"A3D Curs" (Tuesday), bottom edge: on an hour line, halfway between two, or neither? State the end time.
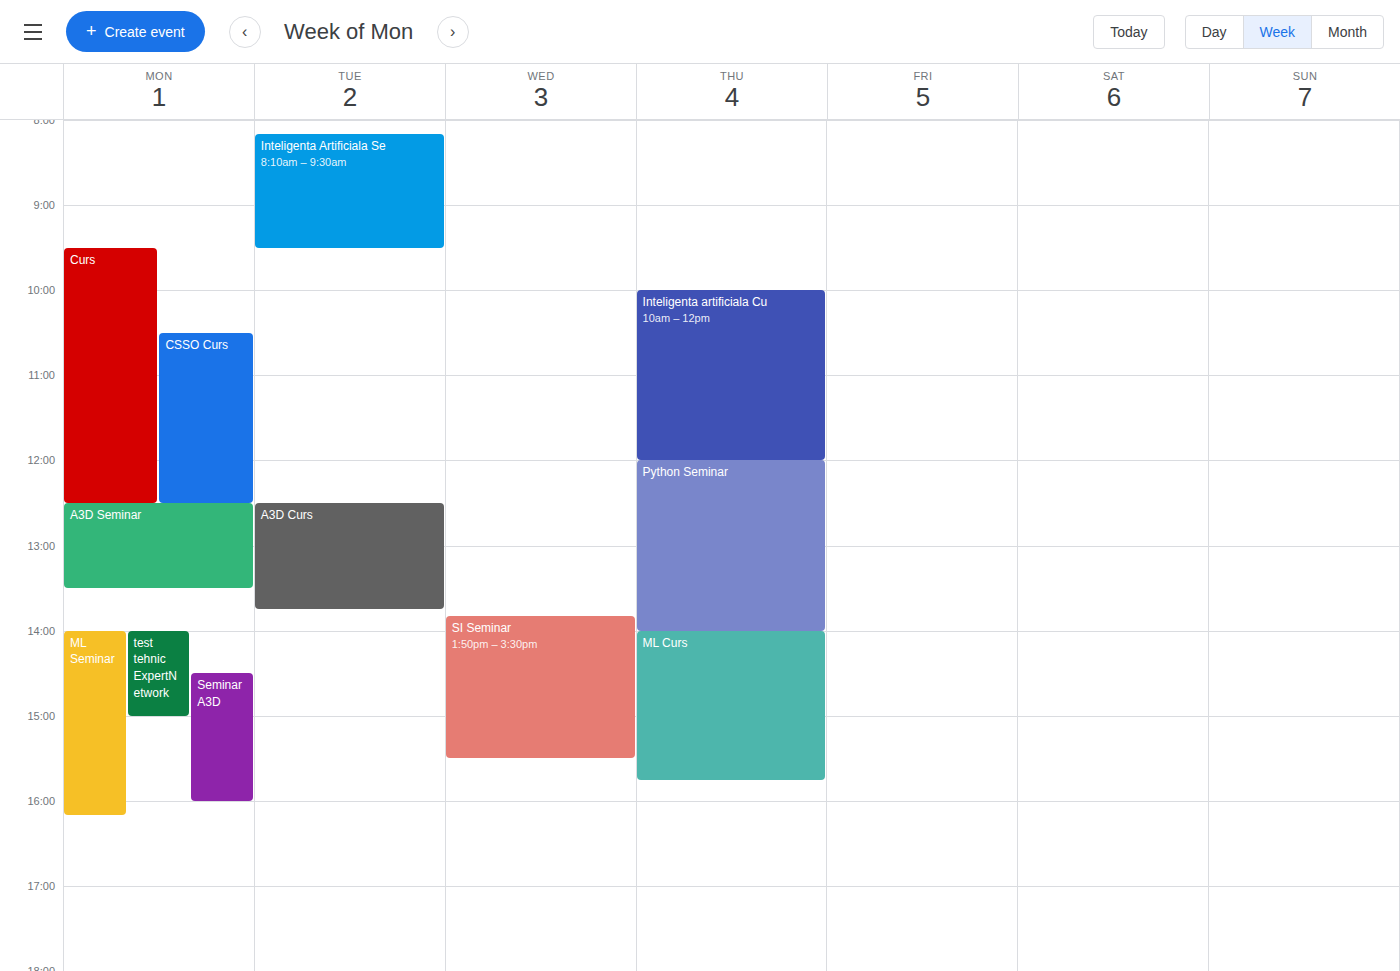
1:45 PM -- neither: three quarters of the way from the 1 PM line to the 2 PM line.